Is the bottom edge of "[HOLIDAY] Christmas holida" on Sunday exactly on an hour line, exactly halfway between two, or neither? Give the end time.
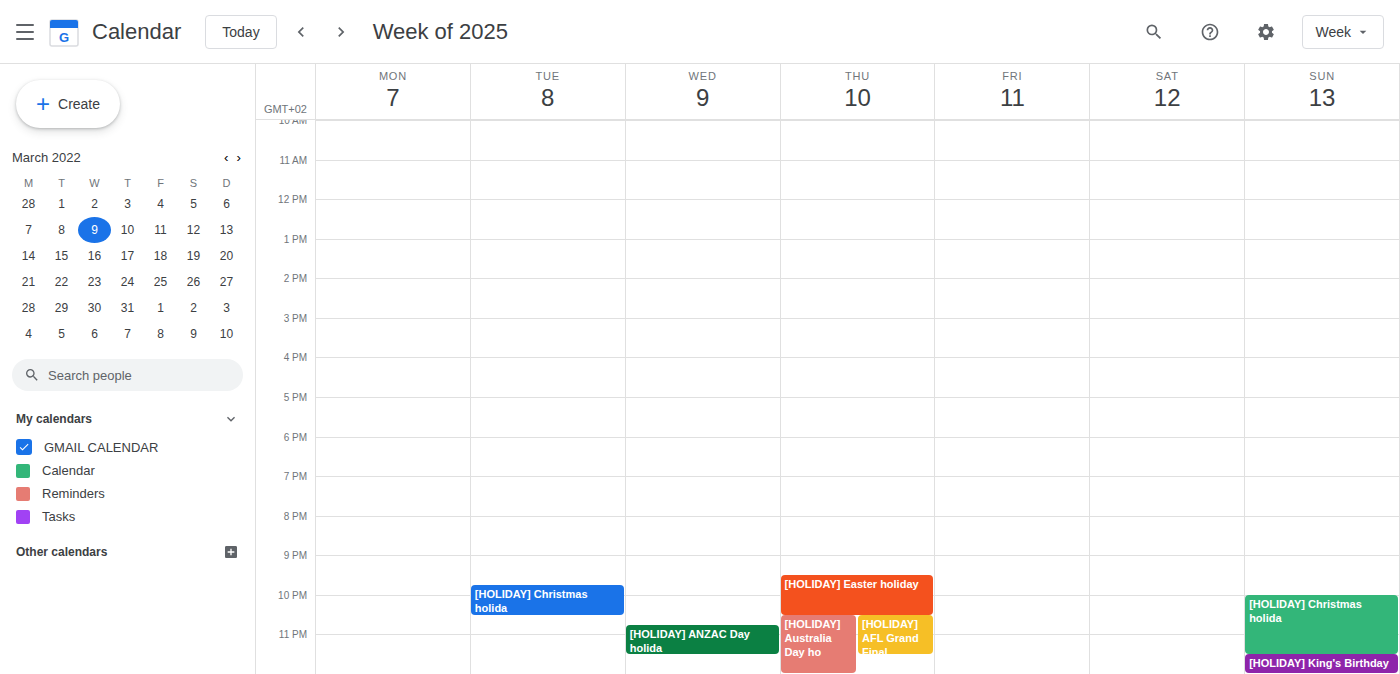
11:30 PM -- halfway between the 11 PM and 12 AM lines.